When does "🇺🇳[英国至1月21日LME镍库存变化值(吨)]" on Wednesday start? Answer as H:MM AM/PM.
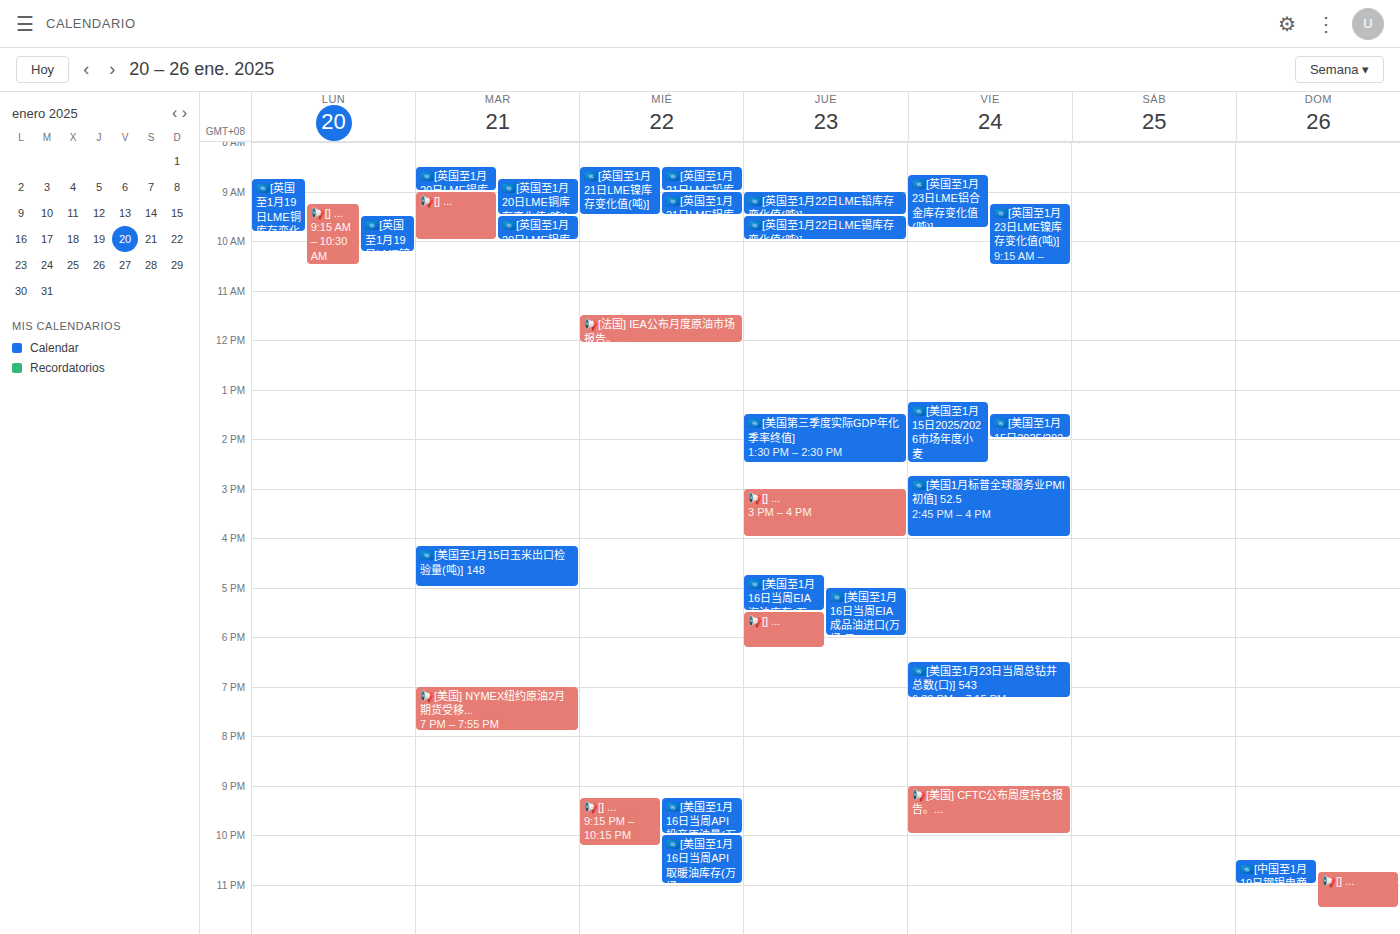
8:30 AM